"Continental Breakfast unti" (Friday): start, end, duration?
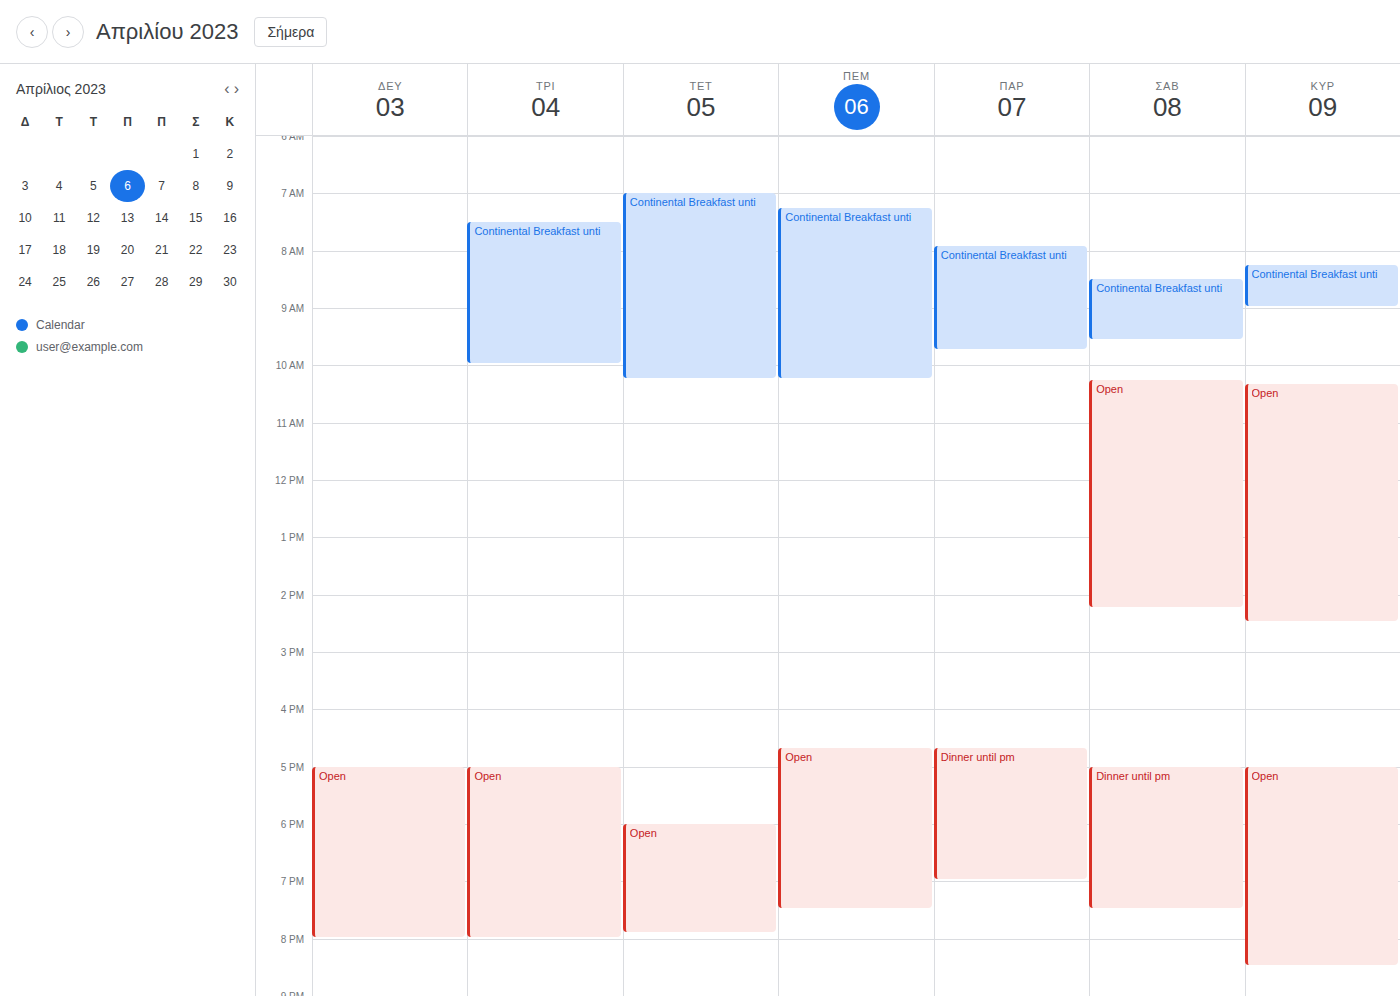
7:55 AM to 9:45 AM, 1 hour 50 minutes